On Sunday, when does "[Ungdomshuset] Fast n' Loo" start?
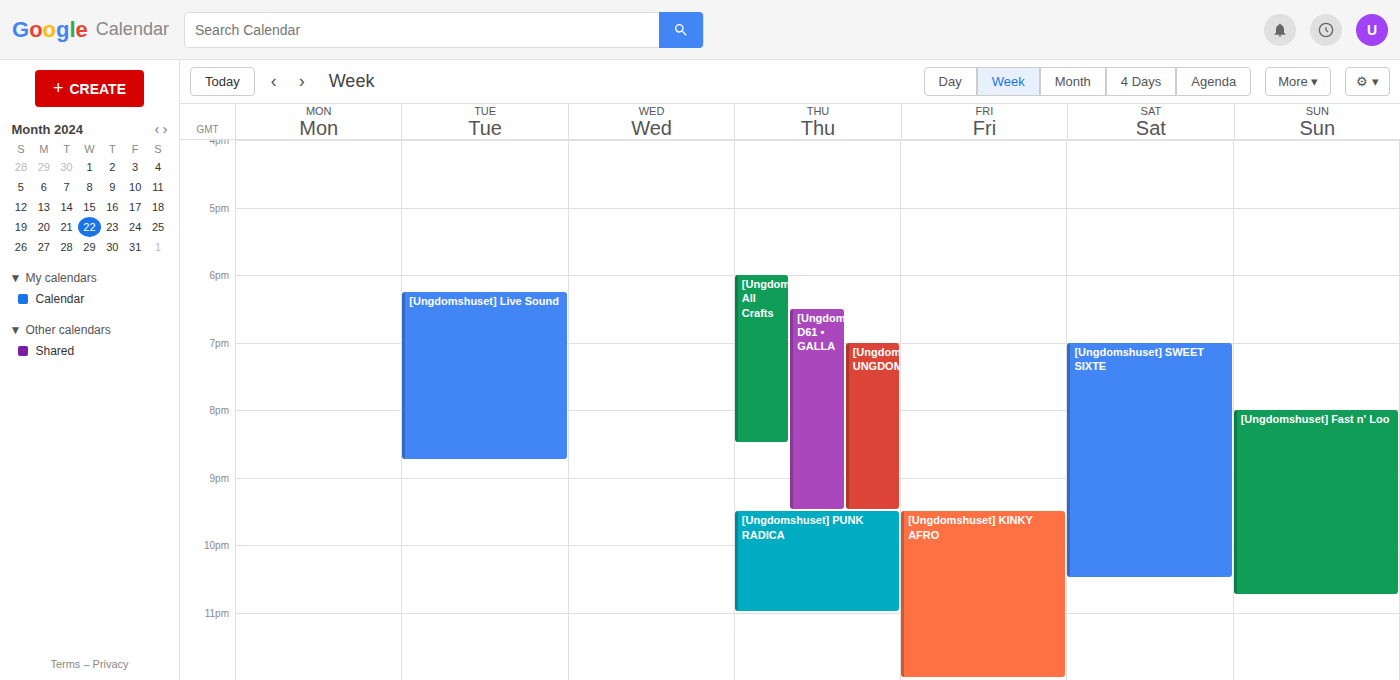
8:00 PM